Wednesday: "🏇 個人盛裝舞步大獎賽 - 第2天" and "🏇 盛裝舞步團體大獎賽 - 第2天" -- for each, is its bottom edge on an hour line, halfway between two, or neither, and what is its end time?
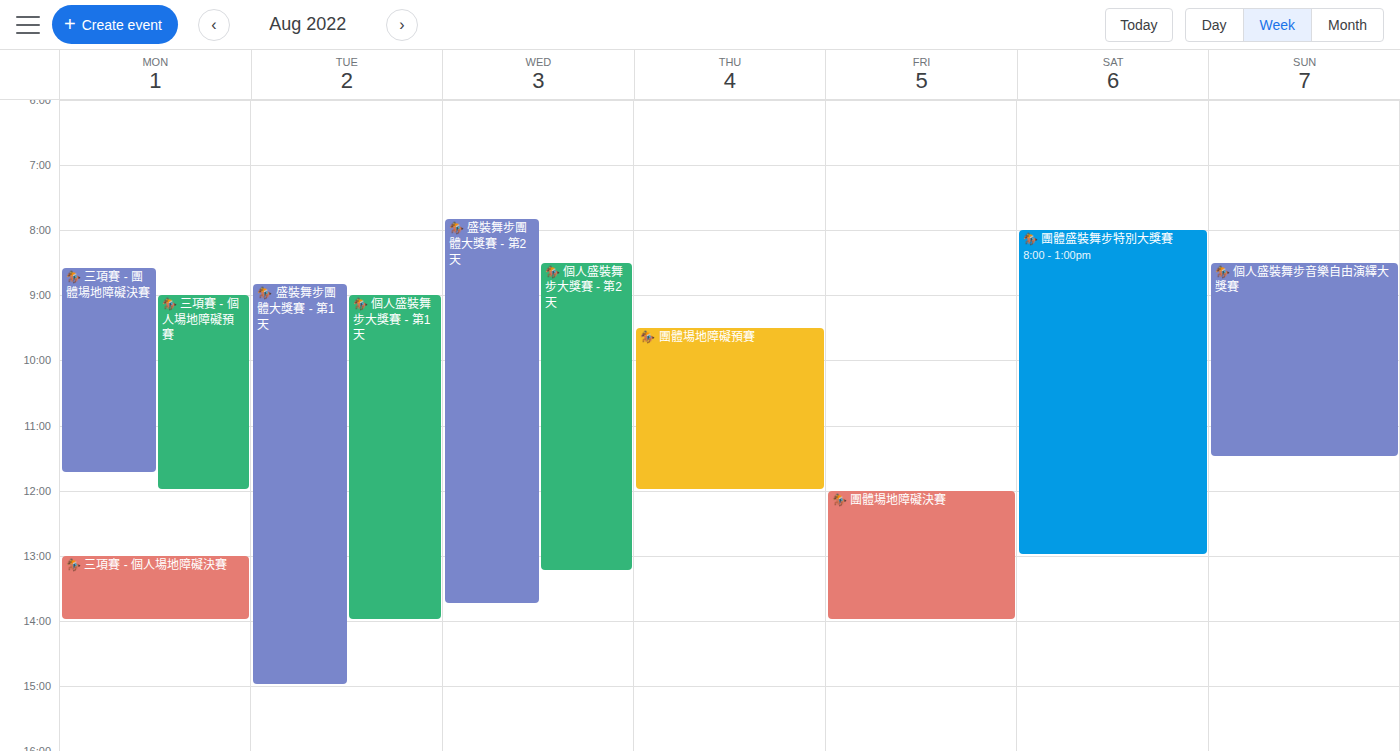
"🏇 個人盛裝舞步大獎賽 - 第2天": 13:15, neither: a quarter of the way from the 13:00 line to the 14:00 line. "🏇 盛裝舞步團體大獎賽 - 第2天": 13:45, neither: three quarters of the way from the 13:00 line to the 14:00 line.